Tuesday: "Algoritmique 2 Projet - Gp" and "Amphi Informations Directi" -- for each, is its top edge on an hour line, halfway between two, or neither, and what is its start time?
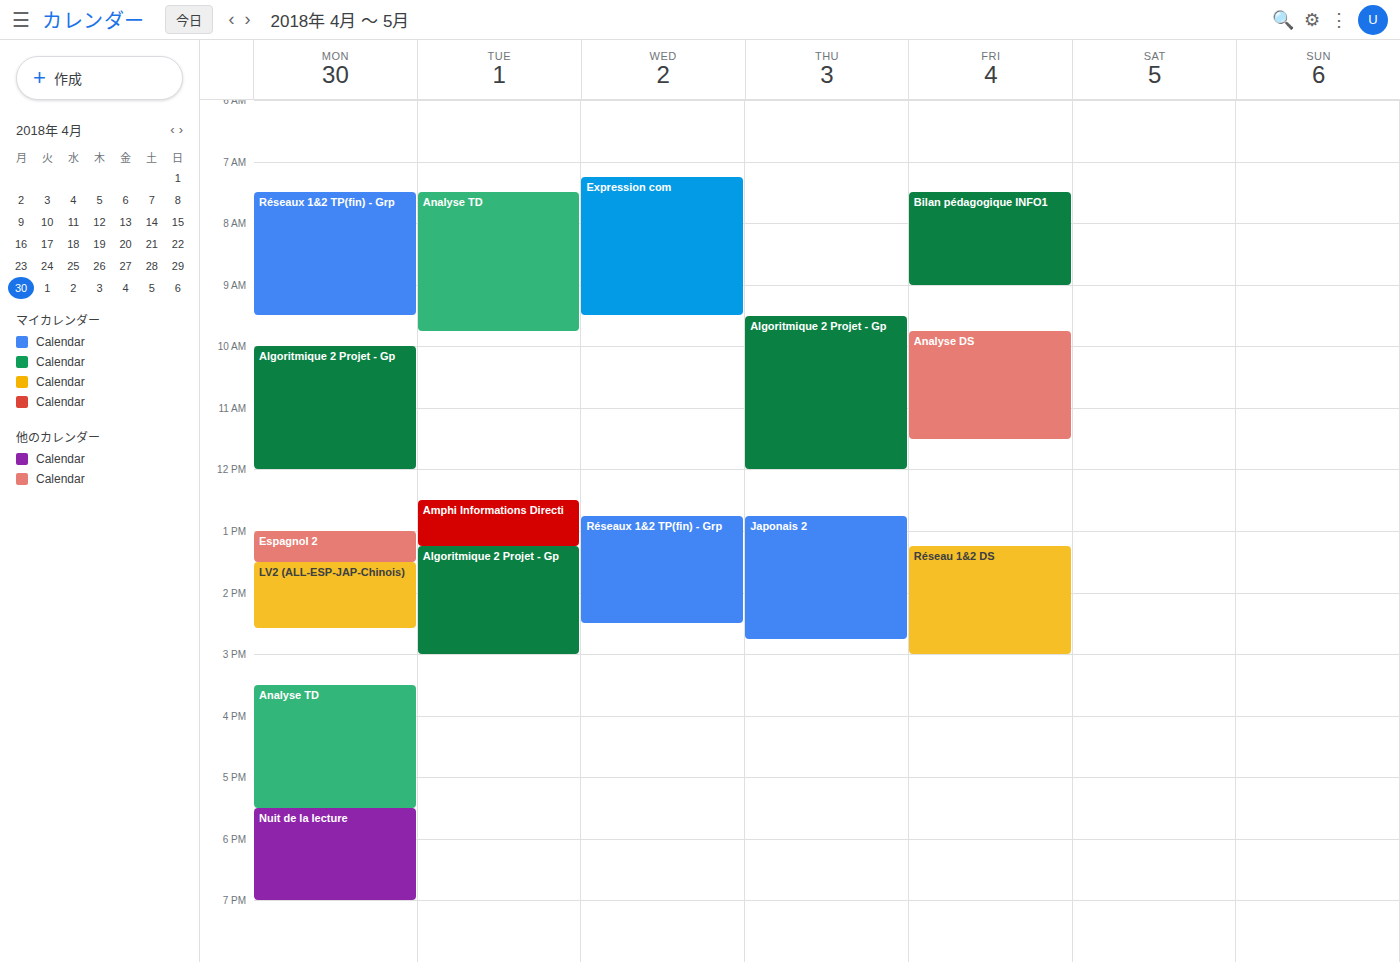
"Algoritmique 2 Projet - Gp": 1:15 PM, neither: a quarter of the way from the 1 PM line to the 2 PM line. "Amphi Informations Directi": 12:30 PM, halfway between the 12 PM and 1 PM lines.